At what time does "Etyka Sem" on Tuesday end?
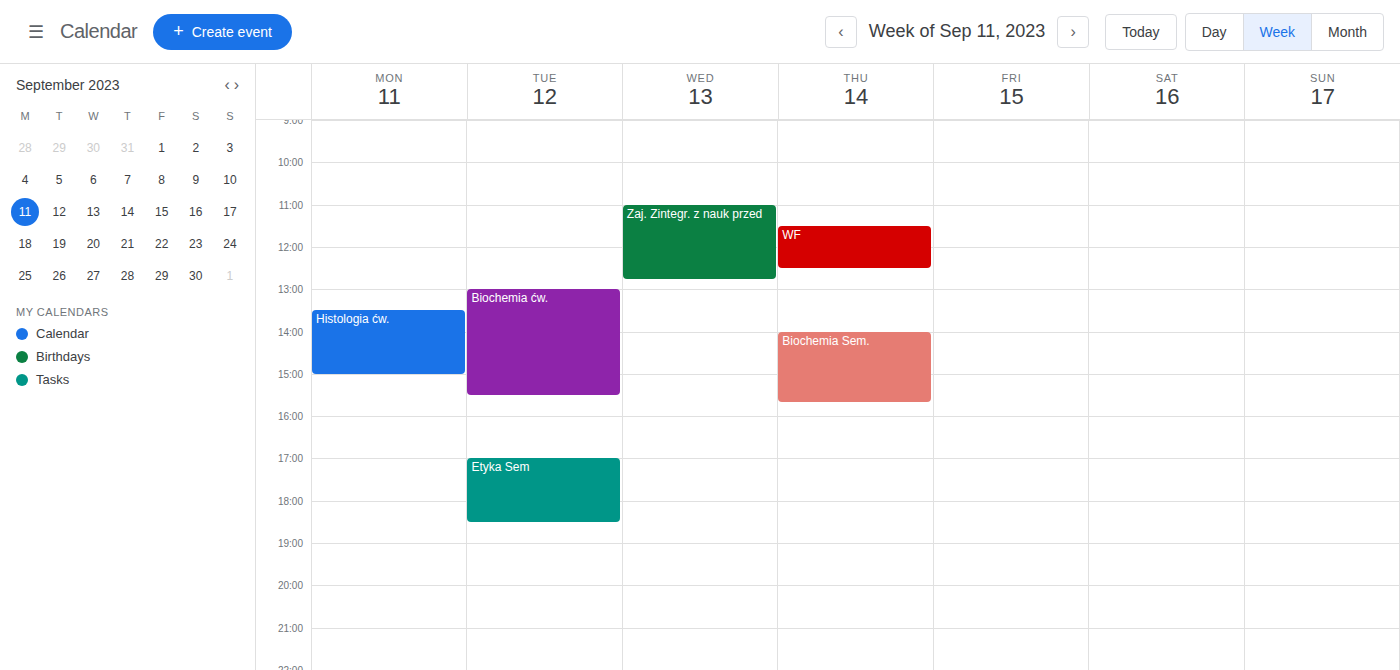
6:30 PM